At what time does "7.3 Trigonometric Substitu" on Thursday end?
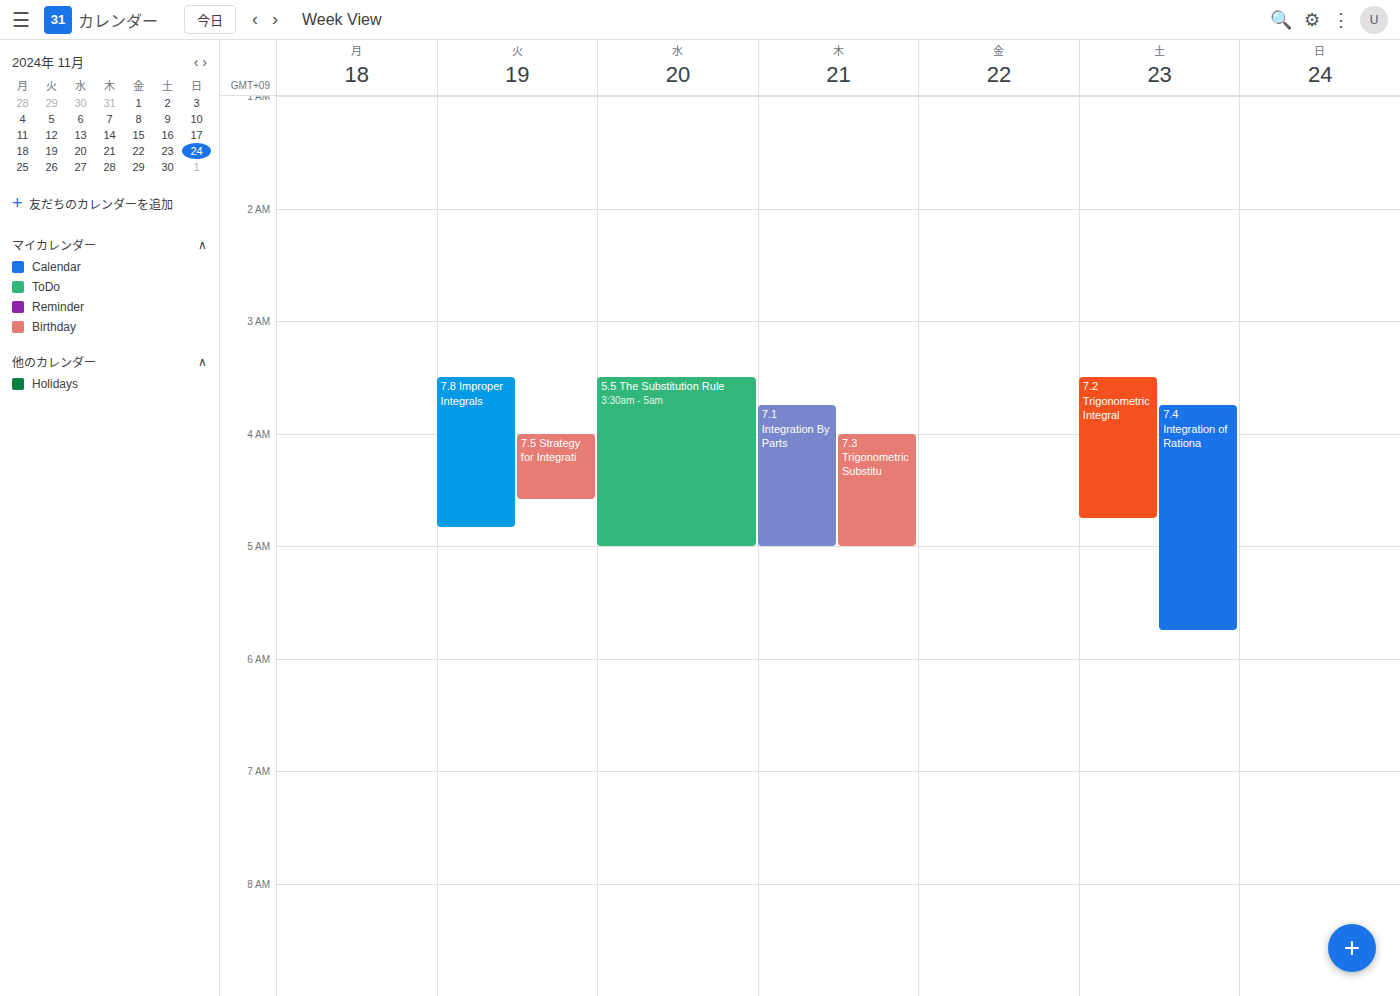
5:00 AM